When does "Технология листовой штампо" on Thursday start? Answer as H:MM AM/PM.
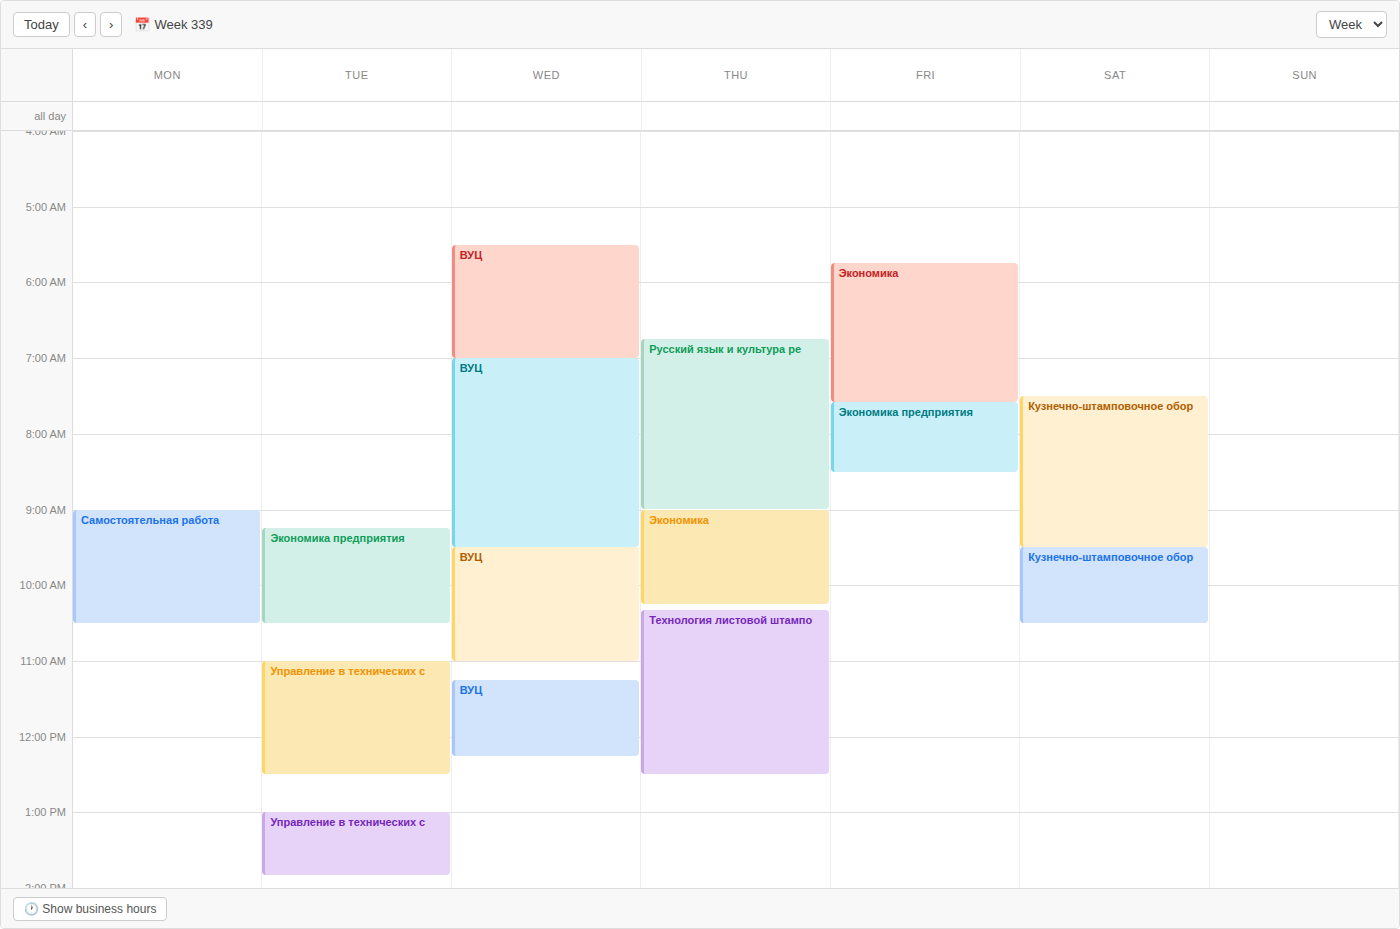
10:20 AM